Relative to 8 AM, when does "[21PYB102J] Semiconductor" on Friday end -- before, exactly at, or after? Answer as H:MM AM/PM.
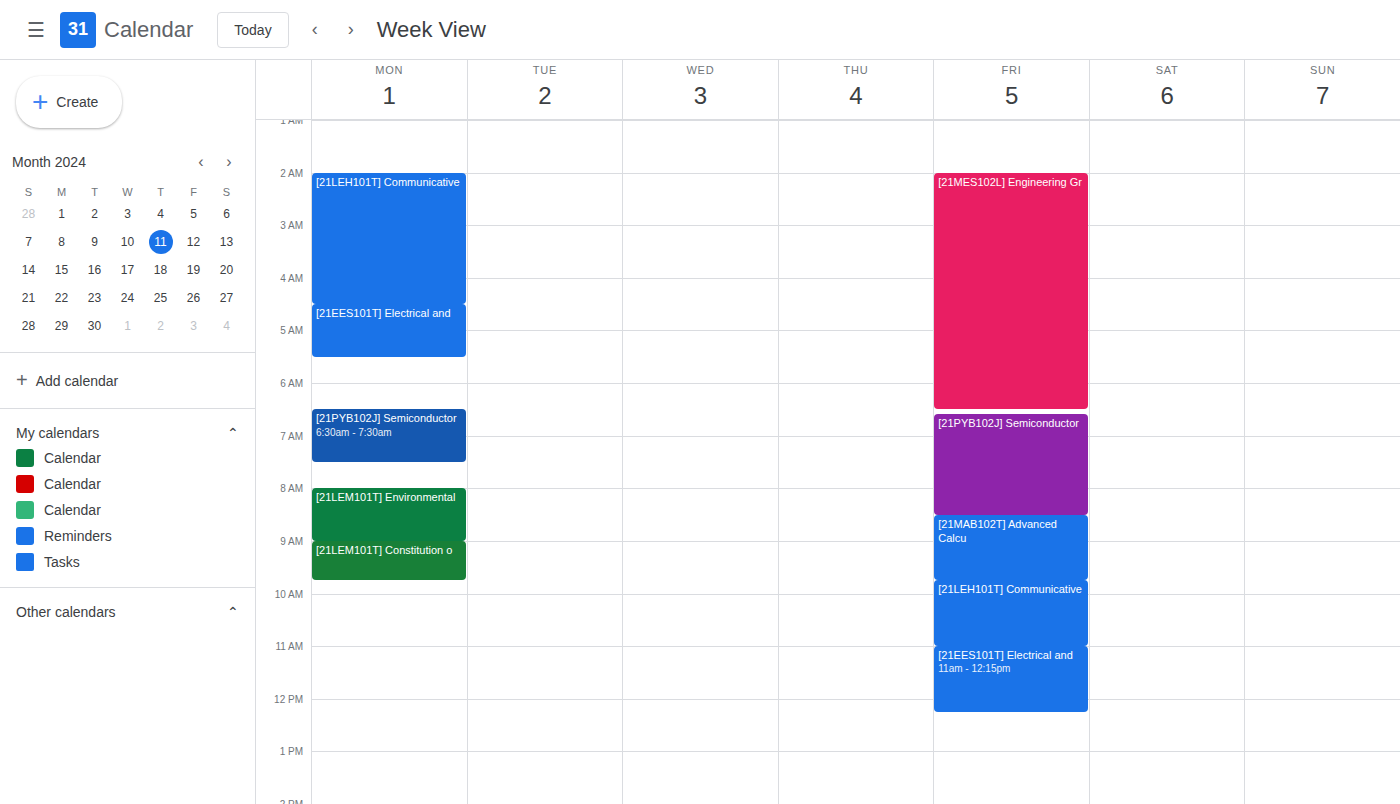
8:30 AM -- after 8 AM, 30 minutes below the 8 AM line.